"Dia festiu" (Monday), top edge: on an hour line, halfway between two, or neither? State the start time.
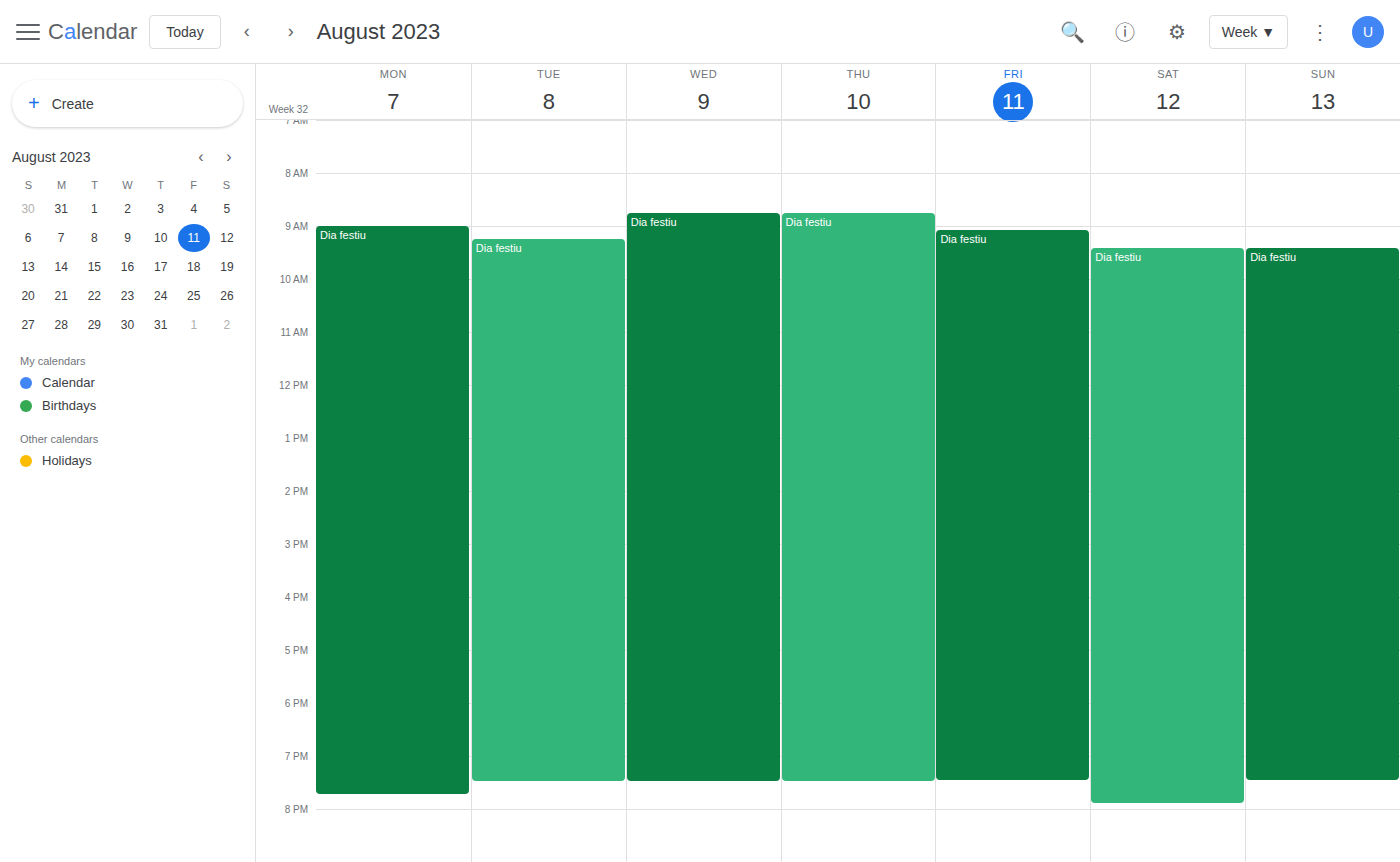
9:00 AM -- exactly on the 9 AM line.